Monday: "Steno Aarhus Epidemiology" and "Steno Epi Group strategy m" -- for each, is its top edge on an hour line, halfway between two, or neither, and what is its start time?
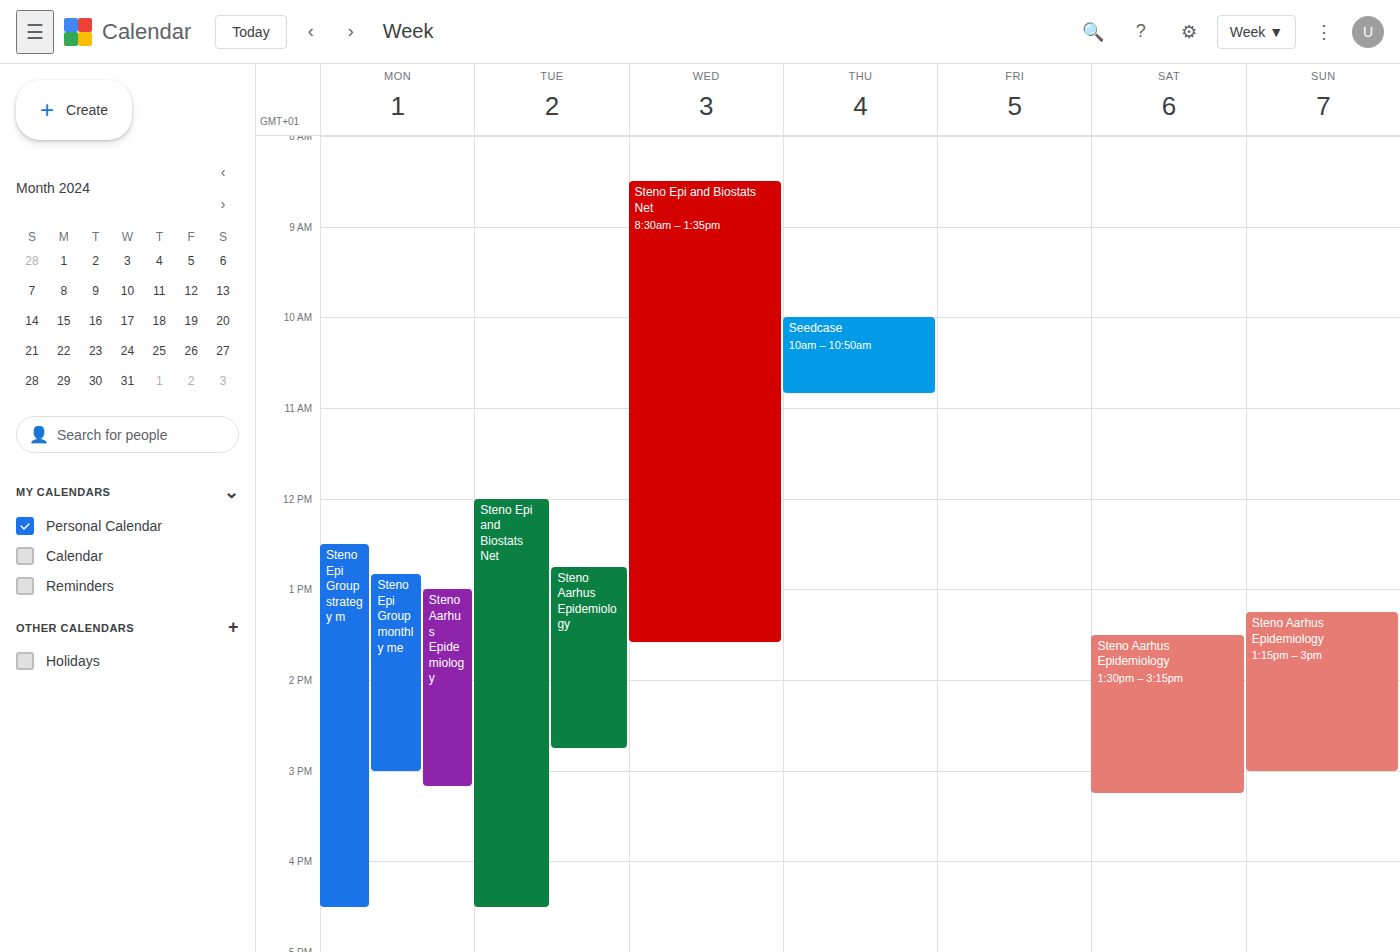
"Steno Aarhus Epidemiology": 1:00 PM, exactly on the 1 PM line. "Steno Epi Group strategy m": 12:30 PM, halfway between the 12 PM and 1 PM lines.